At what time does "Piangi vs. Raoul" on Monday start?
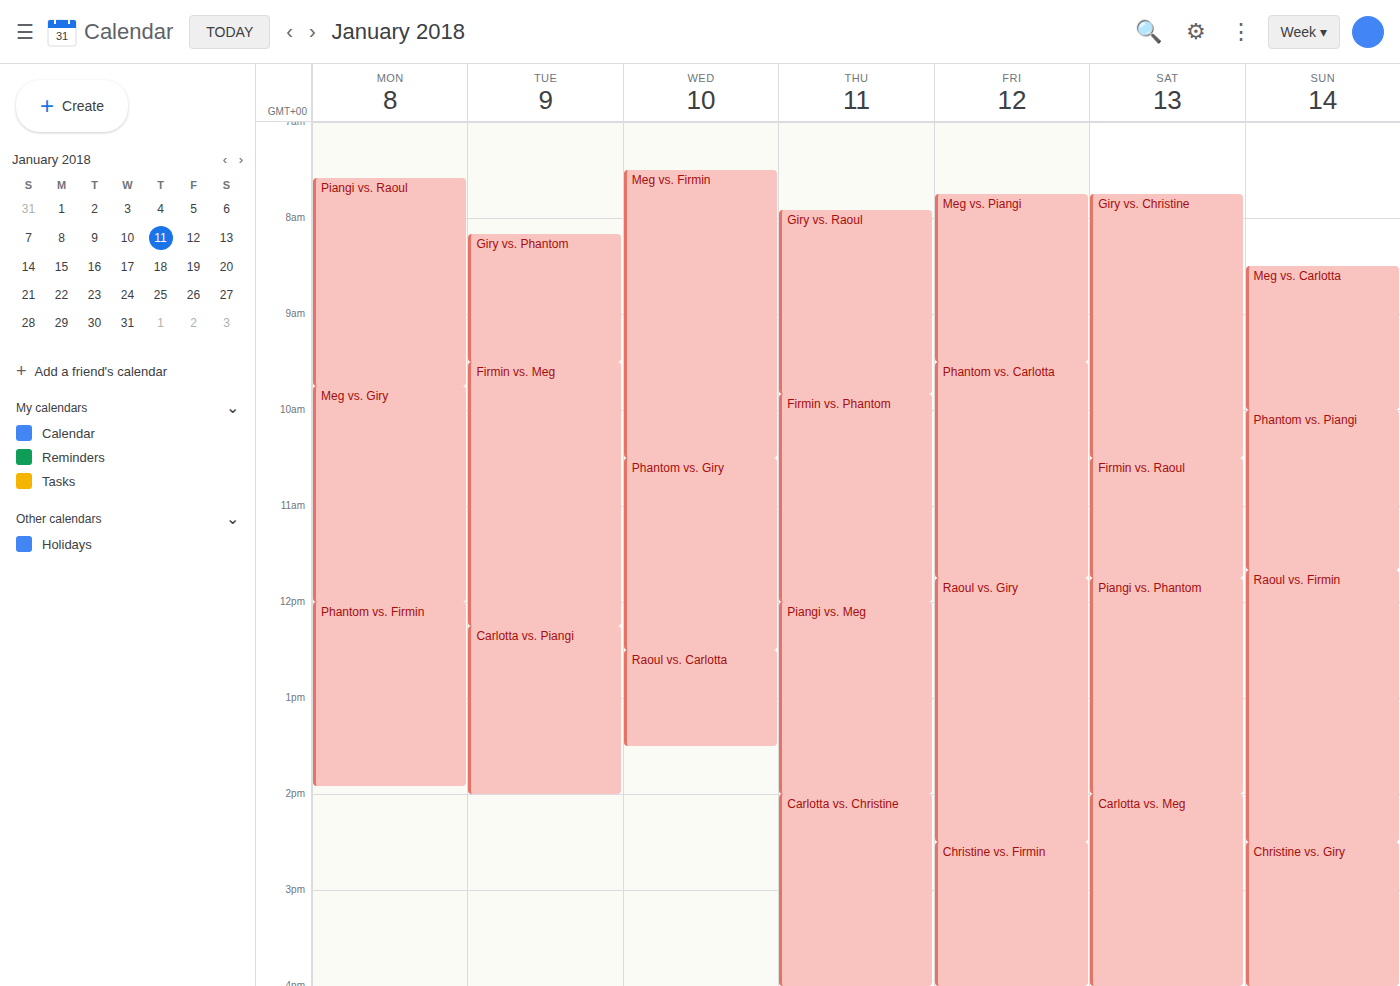
7:35 AM